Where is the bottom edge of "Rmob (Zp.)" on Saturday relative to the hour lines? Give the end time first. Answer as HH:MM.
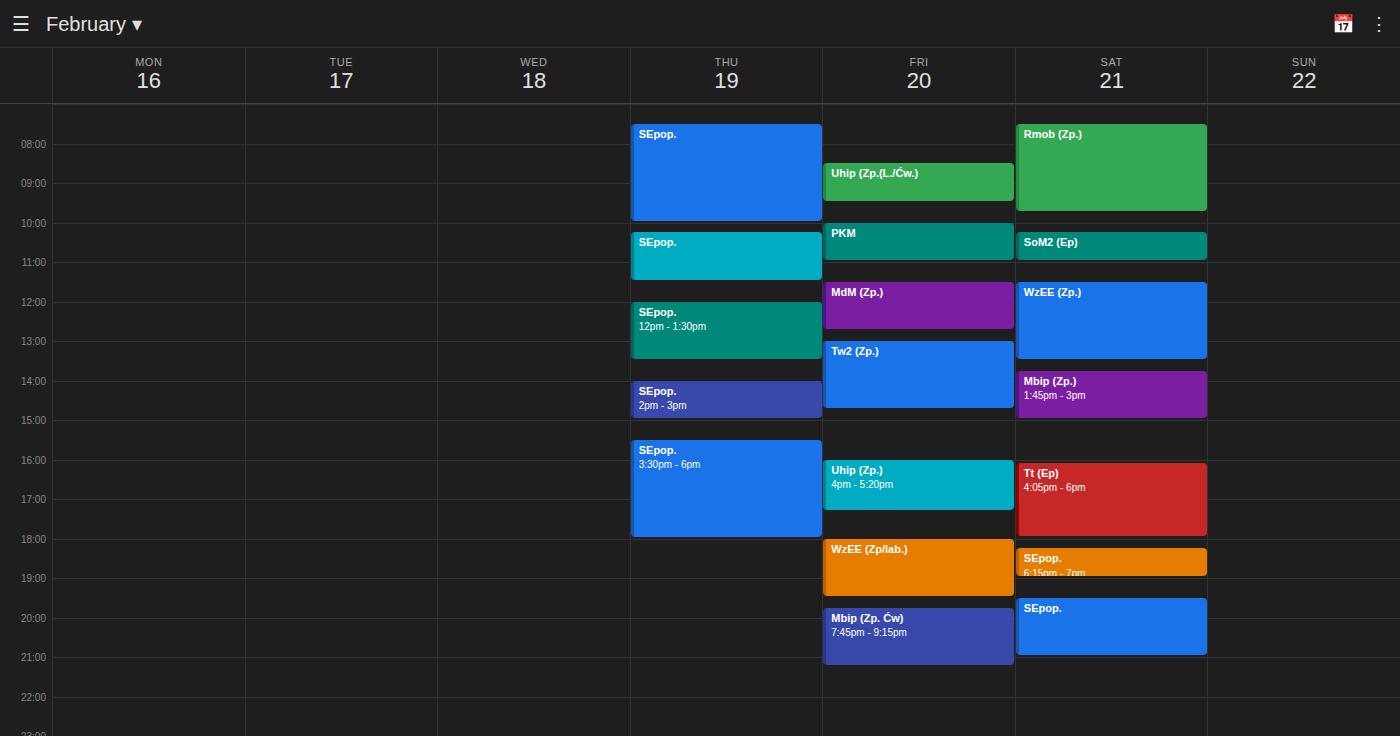
09:45 -- neither: three quarters of the way from the 09:00 line to the 10:00 line.